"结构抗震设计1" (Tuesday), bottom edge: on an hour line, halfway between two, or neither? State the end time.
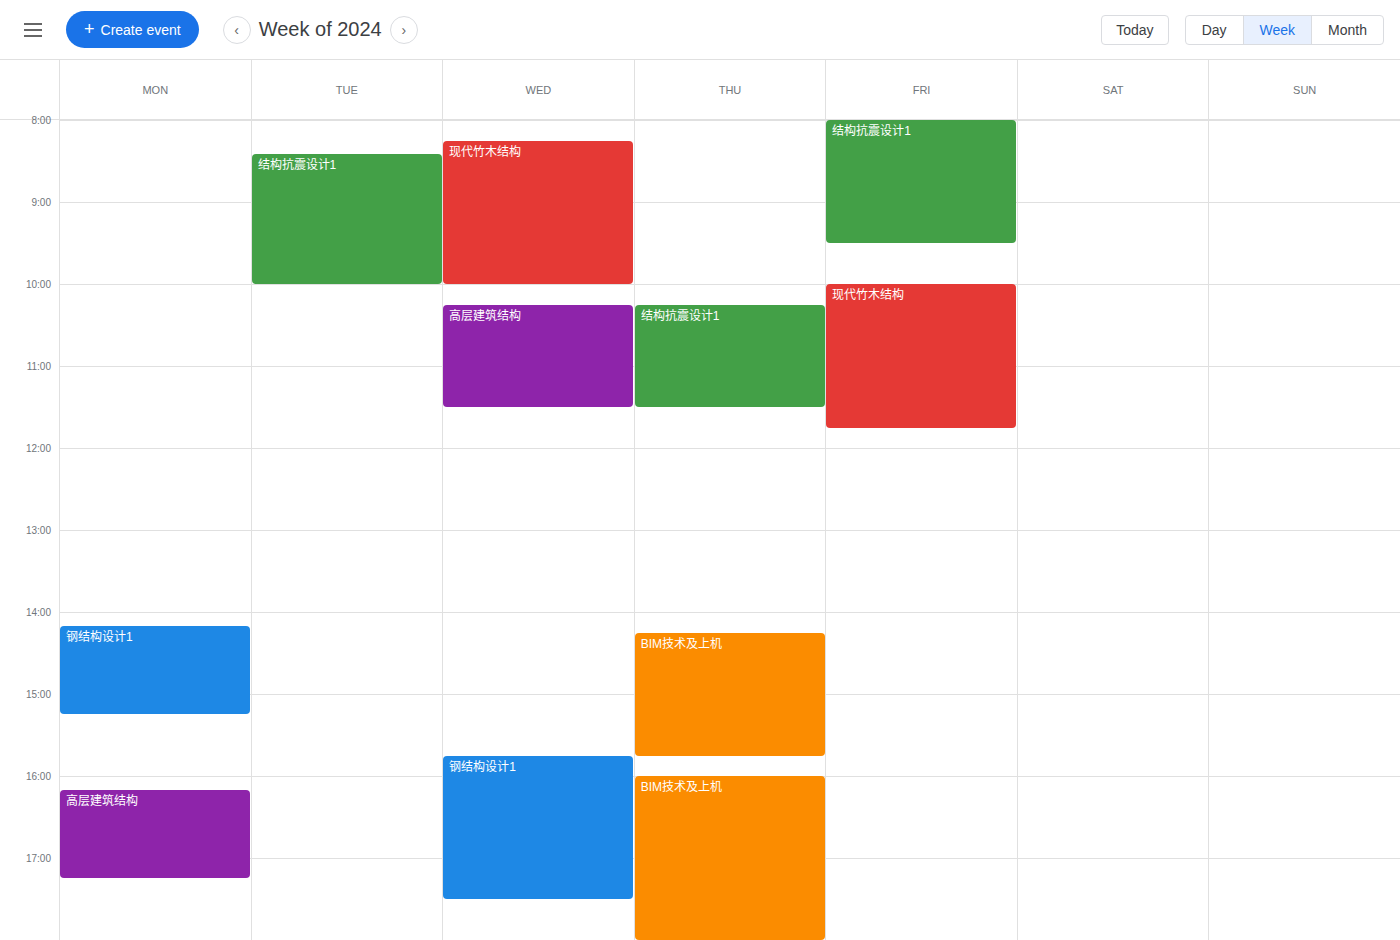
10:00 AM -- exactly on the 10 AM line.